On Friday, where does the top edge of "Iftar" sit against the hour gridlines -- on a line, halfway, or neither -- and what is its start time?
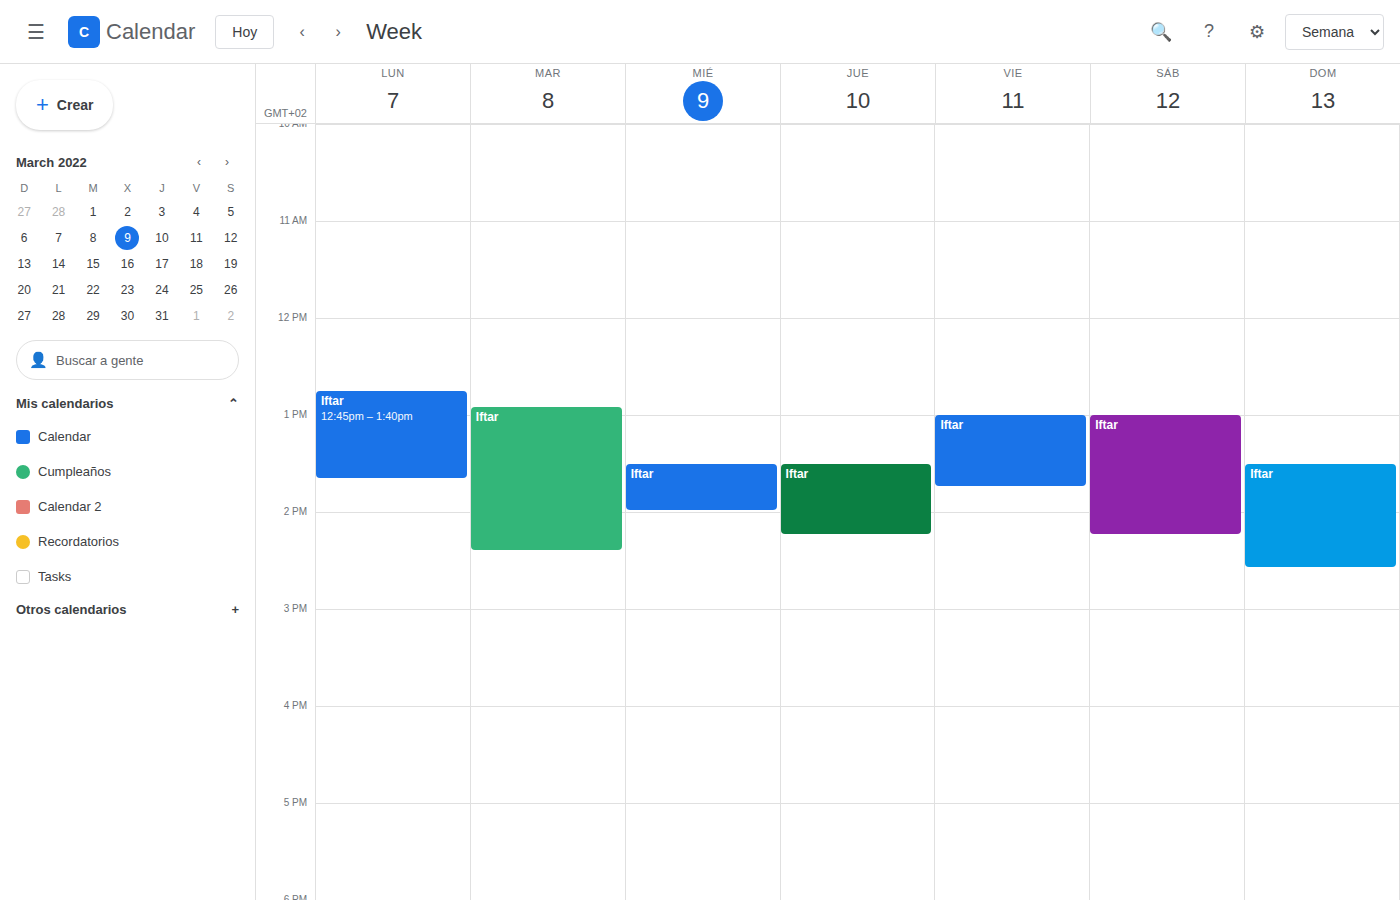
1:00 PM -- exactly on the 1 PM line.